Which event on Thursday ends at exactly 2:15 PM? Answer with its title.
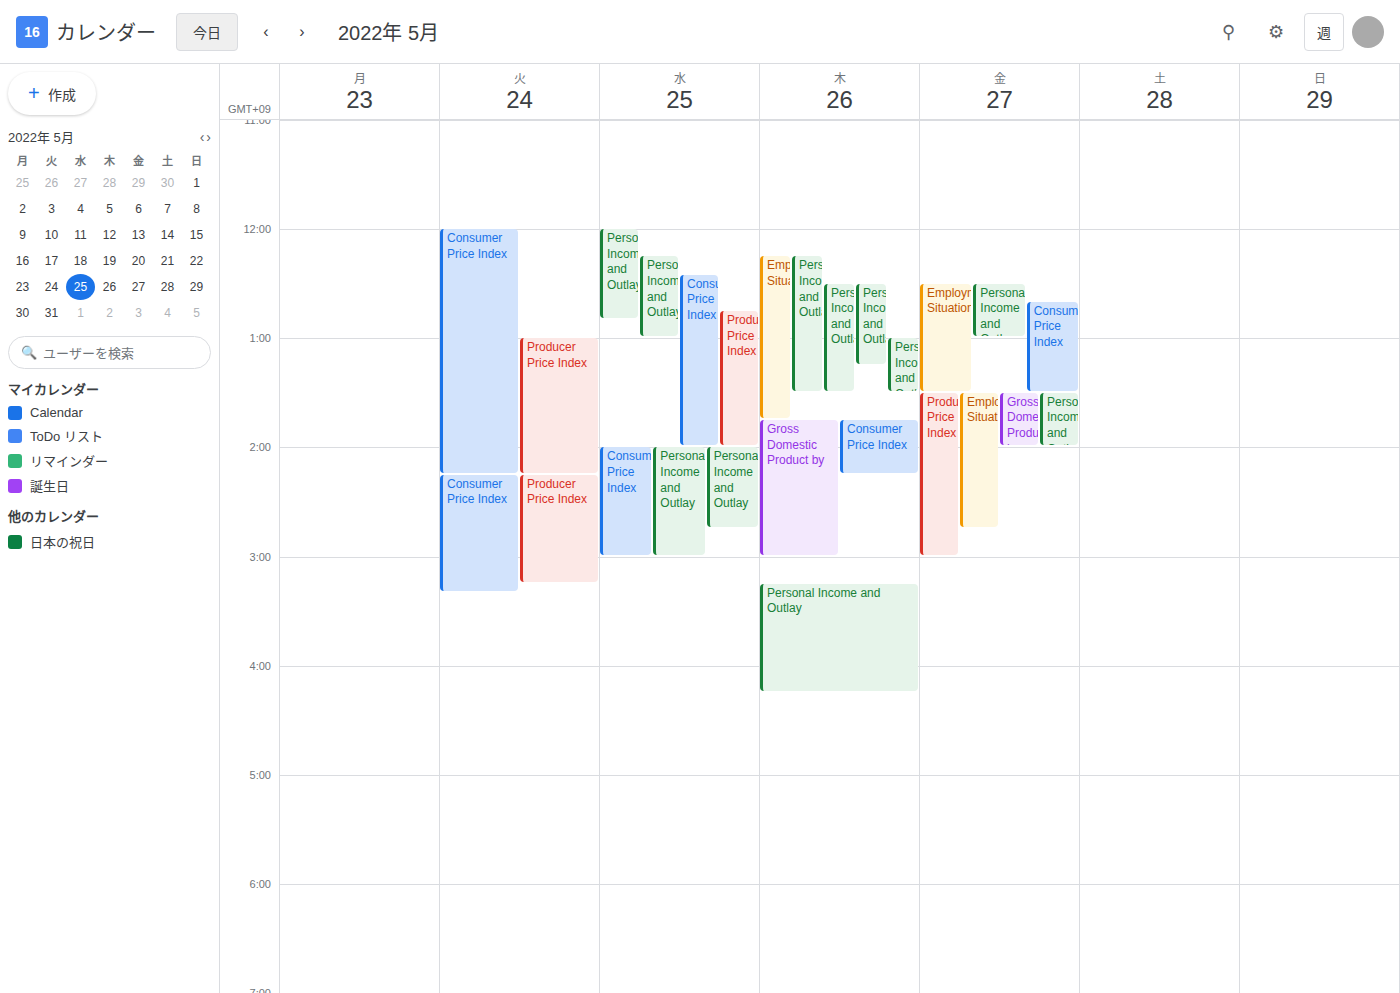
"Consumer Price Index"